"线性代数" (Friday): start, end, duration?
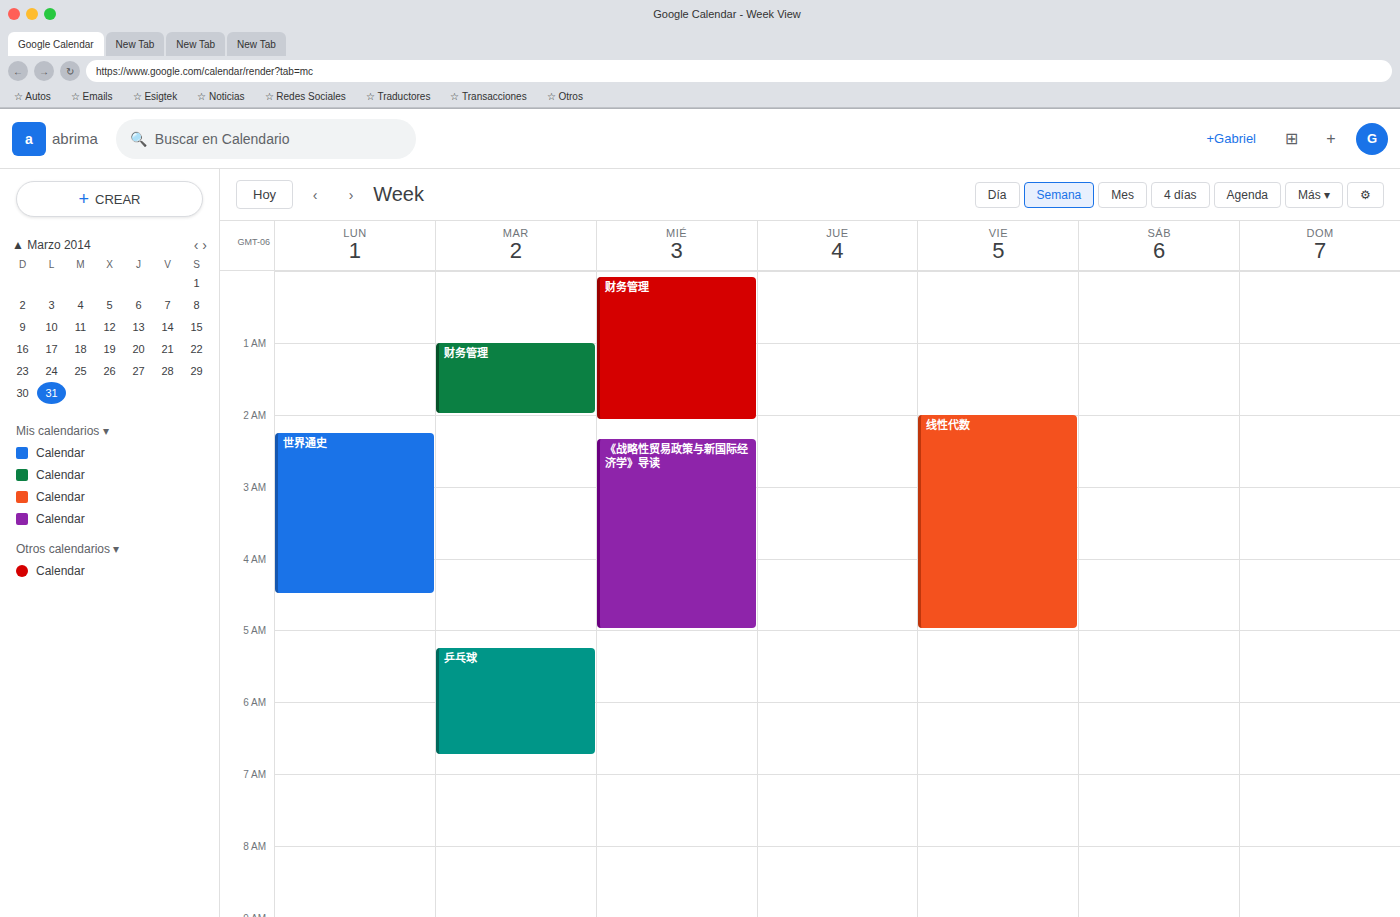
2:00 AM to 5:00 AM, 3 hours